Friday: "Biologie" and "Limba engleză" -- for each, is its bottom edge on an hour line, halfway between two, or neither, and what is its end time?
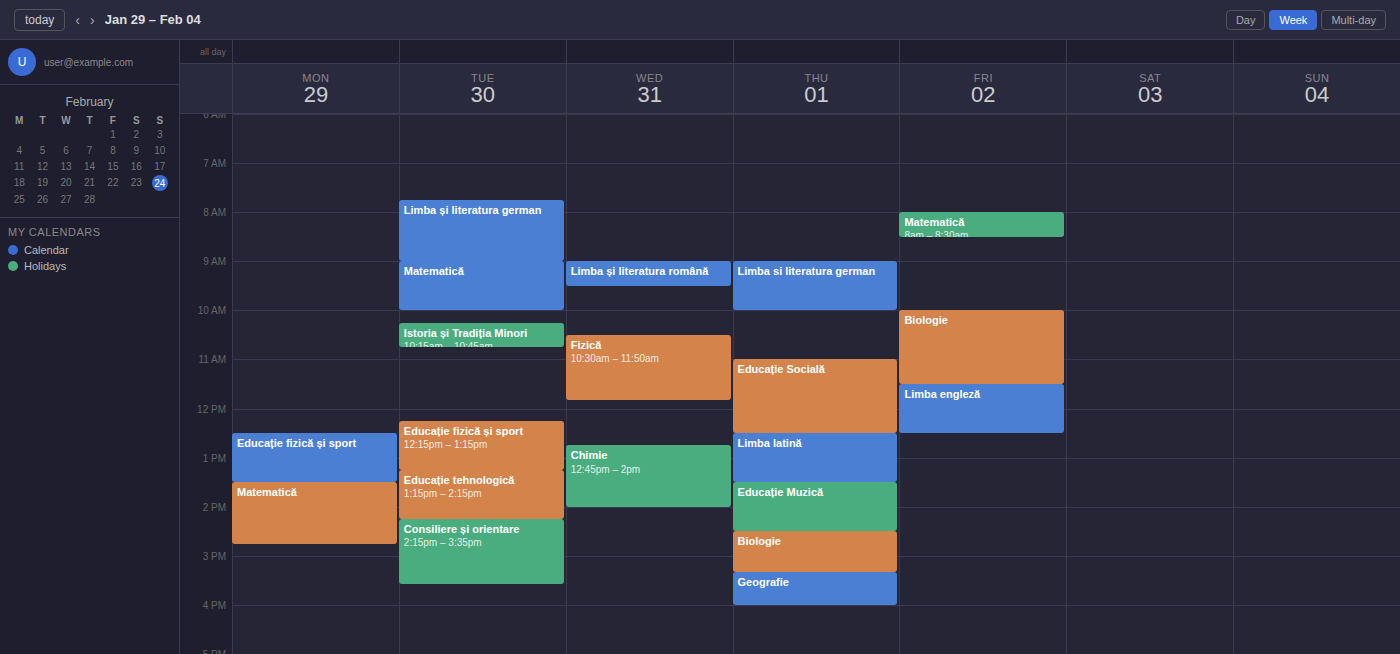
"Biologie": 11:30 AM, halfway between the 11 AM and 12 PM lines. "Limba engleză": 12:30 PM, halfway between the 12 PM and 1 PM lines.